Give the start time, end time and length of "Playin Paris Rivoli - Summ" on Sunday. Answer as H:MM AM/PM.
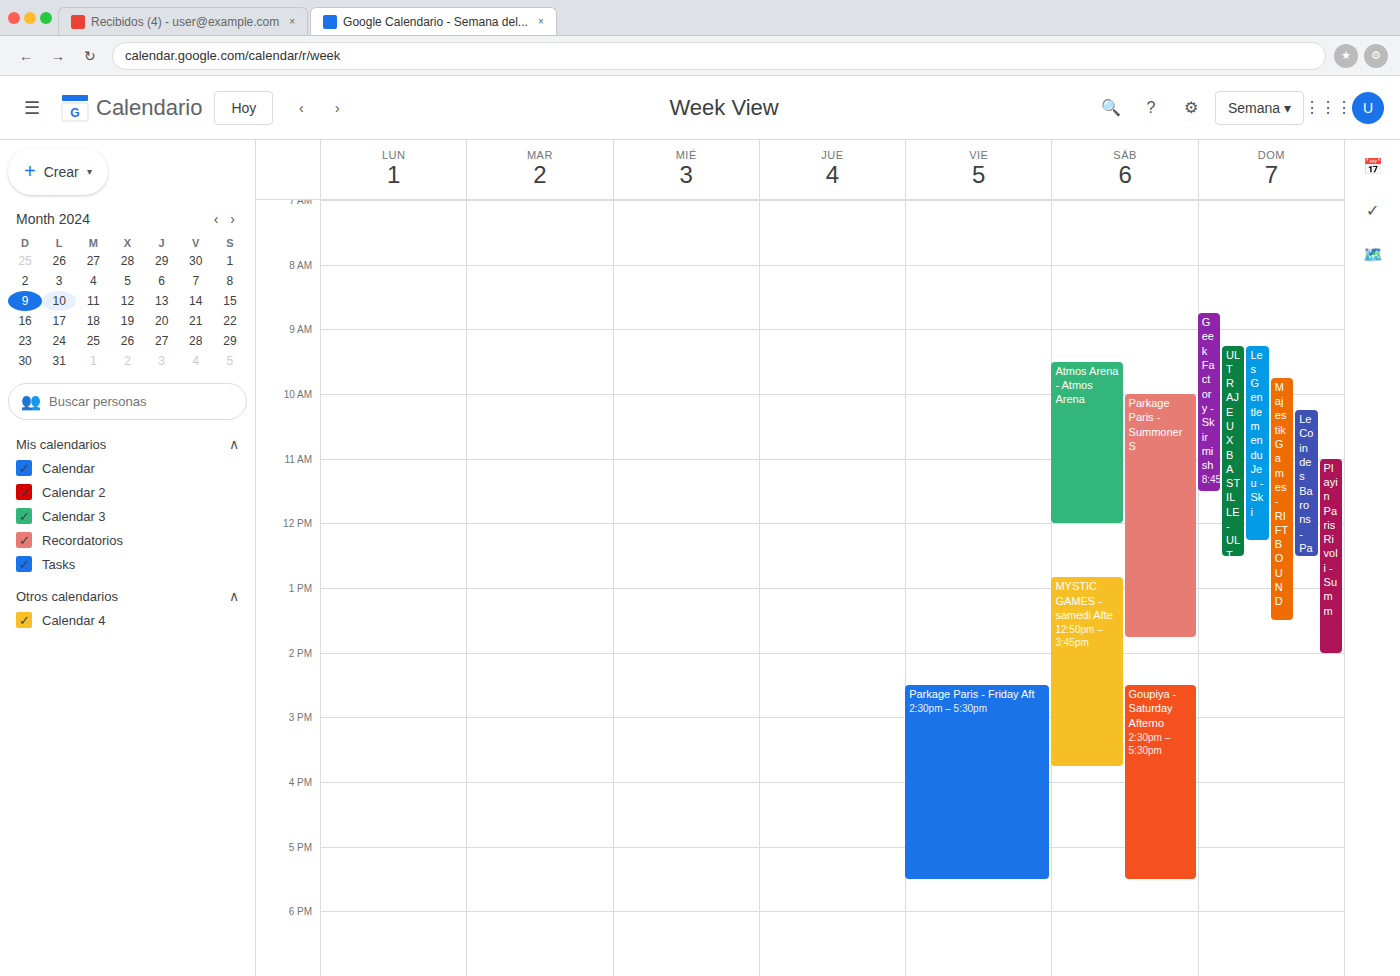
11:00 AM to 2:00 PM, 3 hours